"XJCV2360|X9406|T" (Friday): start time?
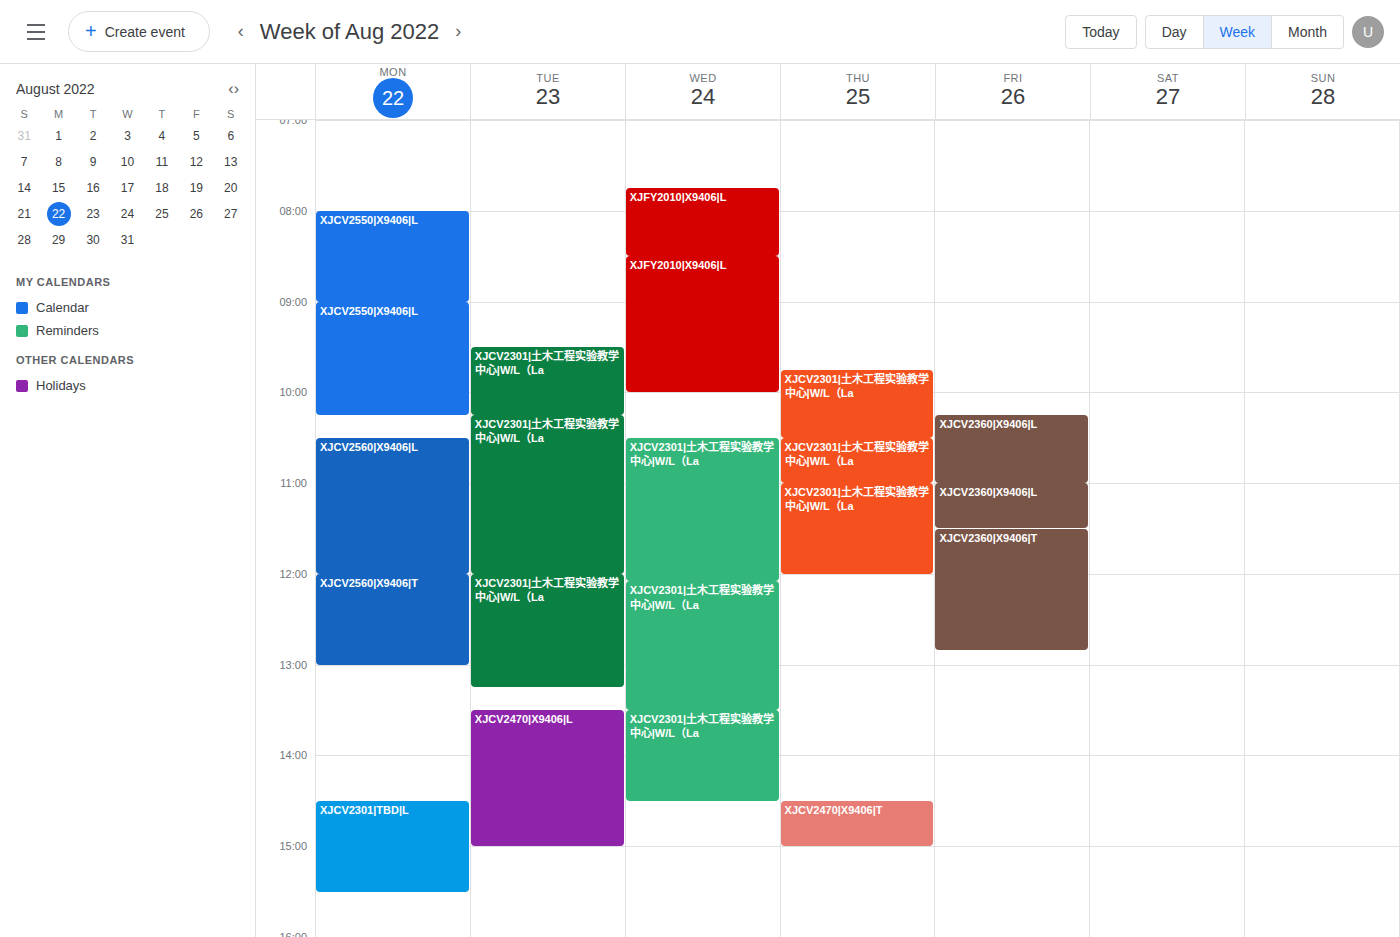
11:30